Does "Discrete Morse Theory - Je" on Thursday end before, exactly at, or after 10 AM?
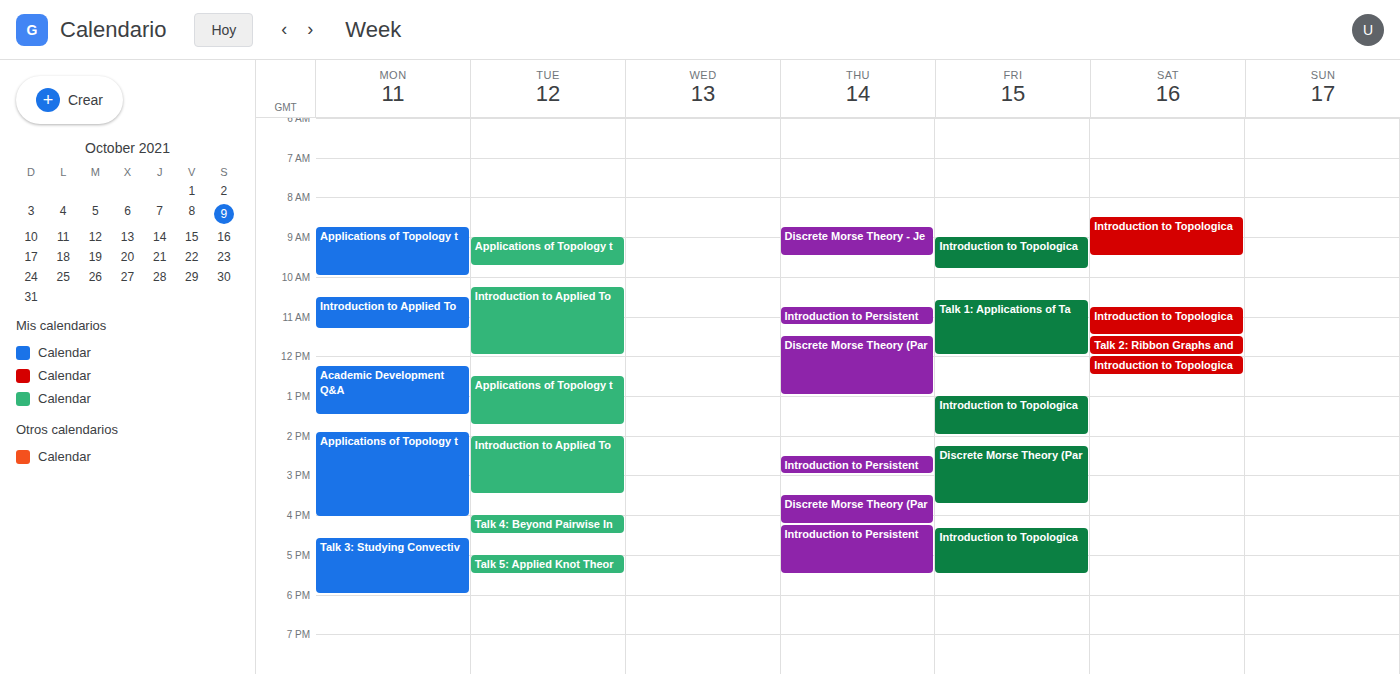
9:30 AM -- before 10 AM, 30 minutes above the 10 AM line.